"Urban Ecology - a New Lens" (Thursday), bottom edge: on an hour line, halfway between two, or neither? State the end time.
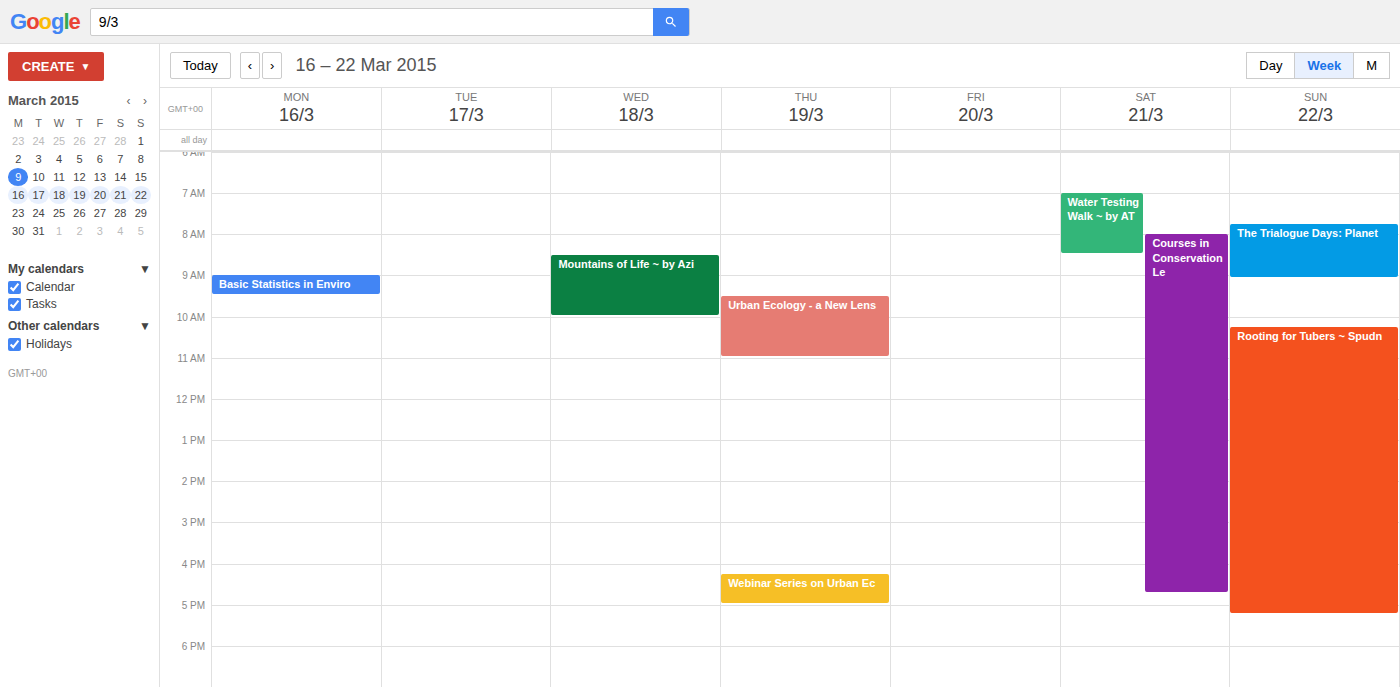
11:00 AM -- exactly on the 11 AM line.